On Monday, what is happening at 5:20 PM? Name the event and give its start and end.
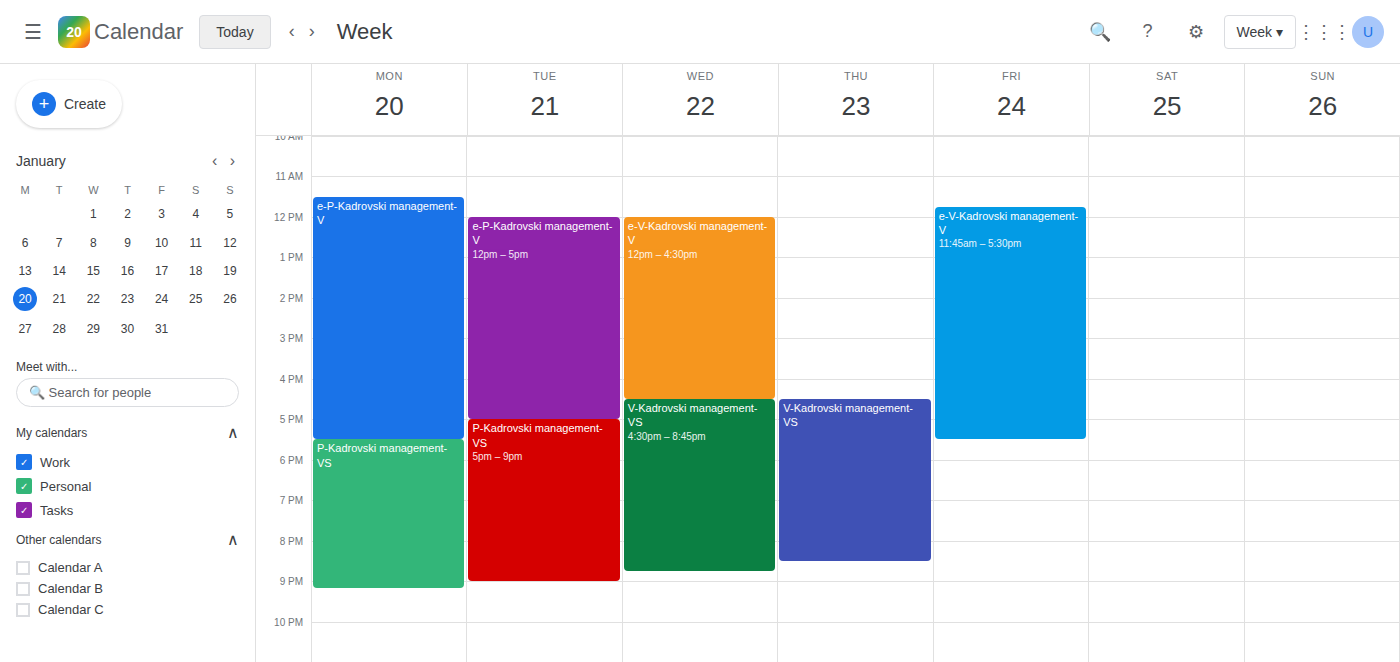
"e-P-Kadrovski management-V", 11:30 AM to 5:30 PM